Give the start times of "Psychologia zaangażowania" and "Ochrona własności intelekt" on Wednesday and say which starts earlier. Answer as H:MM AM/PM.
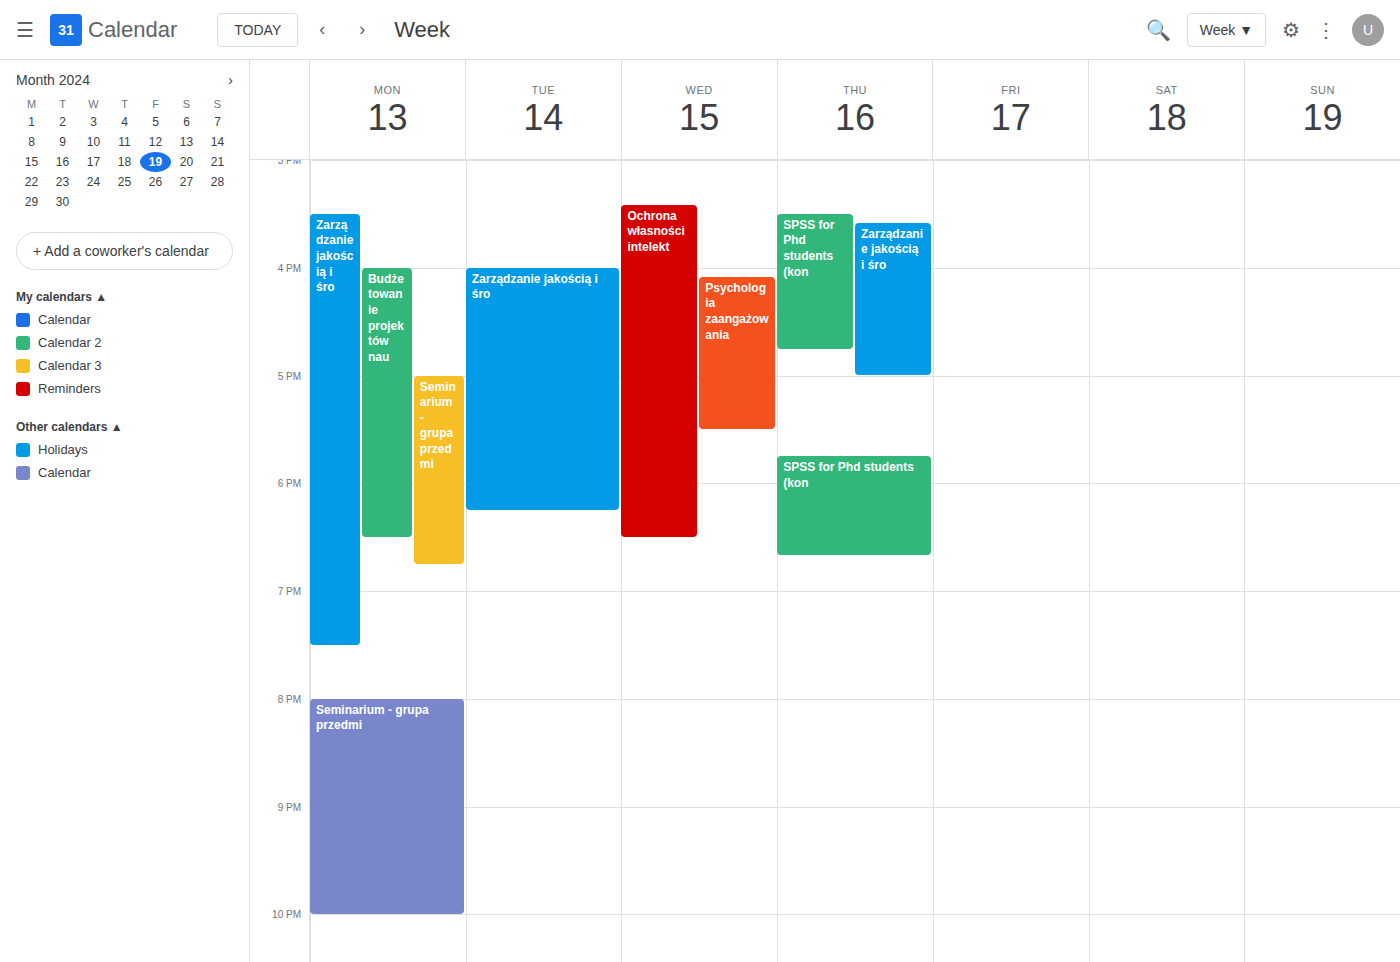
"Ochrona własności intelekt" 3:25 PM; "Psychologia zaangażowania" 4:05 PM.